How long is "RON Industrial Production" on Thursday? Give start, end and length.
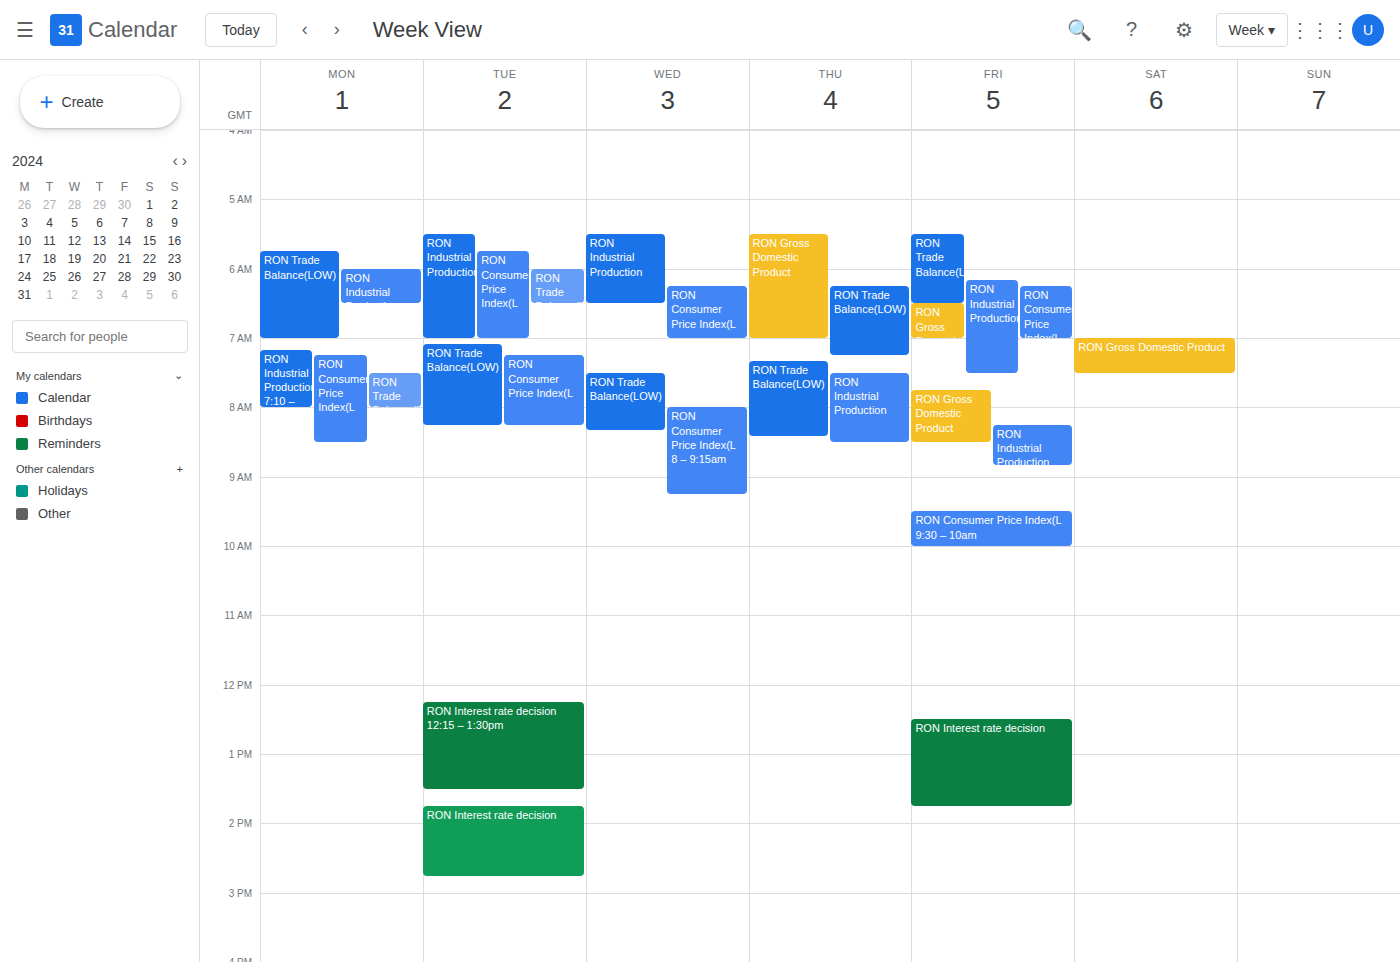
07:30 to 08:30, 1 hour